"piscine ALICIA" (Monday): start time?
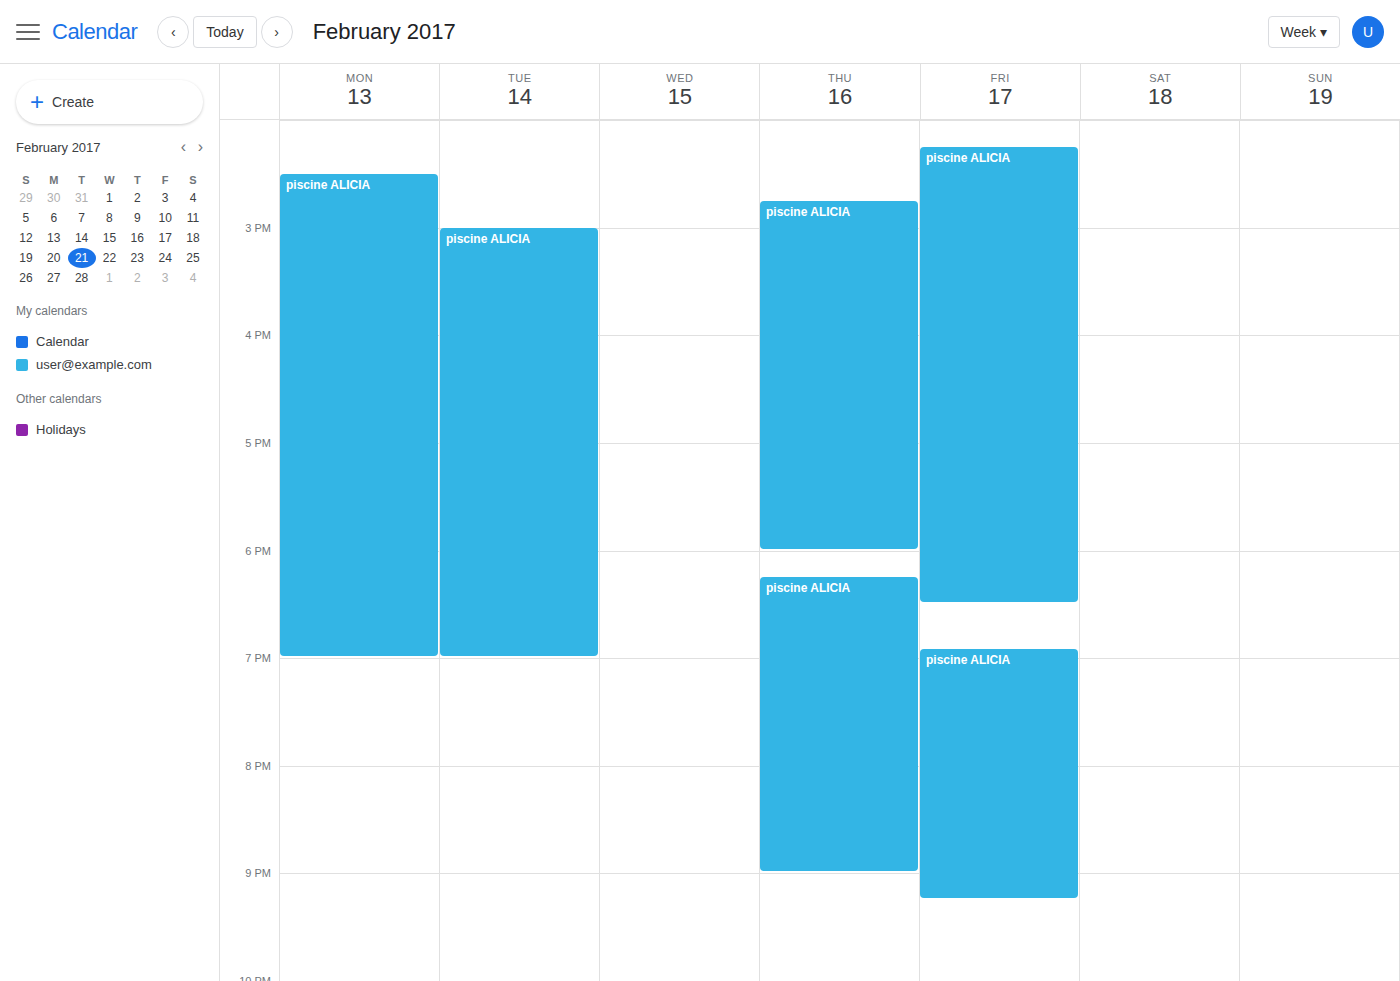
2:30 PM